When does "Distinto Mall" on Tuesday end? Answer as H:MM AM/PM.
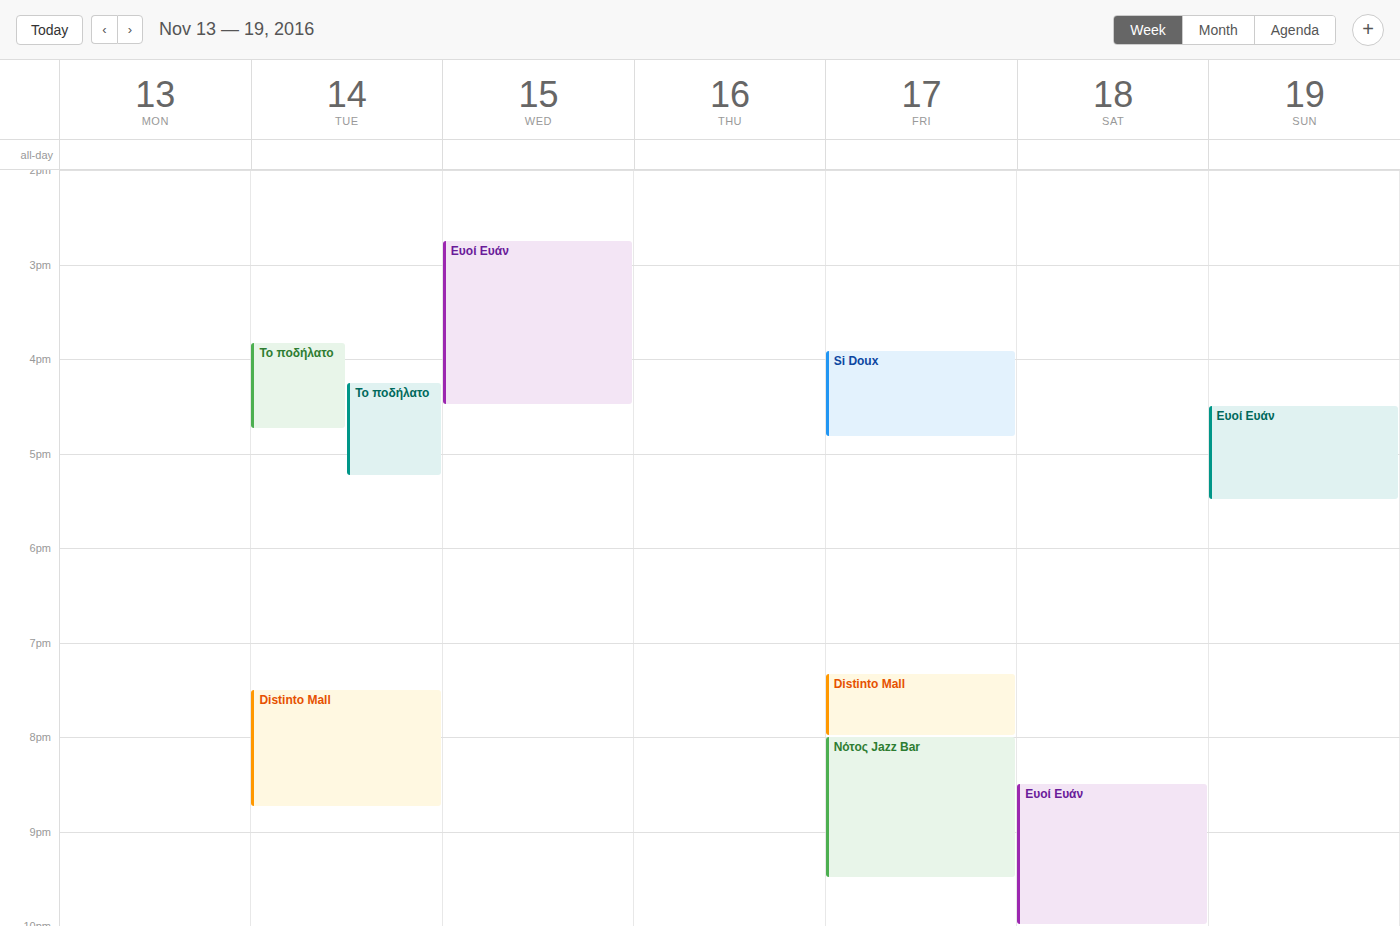
8:45 PM